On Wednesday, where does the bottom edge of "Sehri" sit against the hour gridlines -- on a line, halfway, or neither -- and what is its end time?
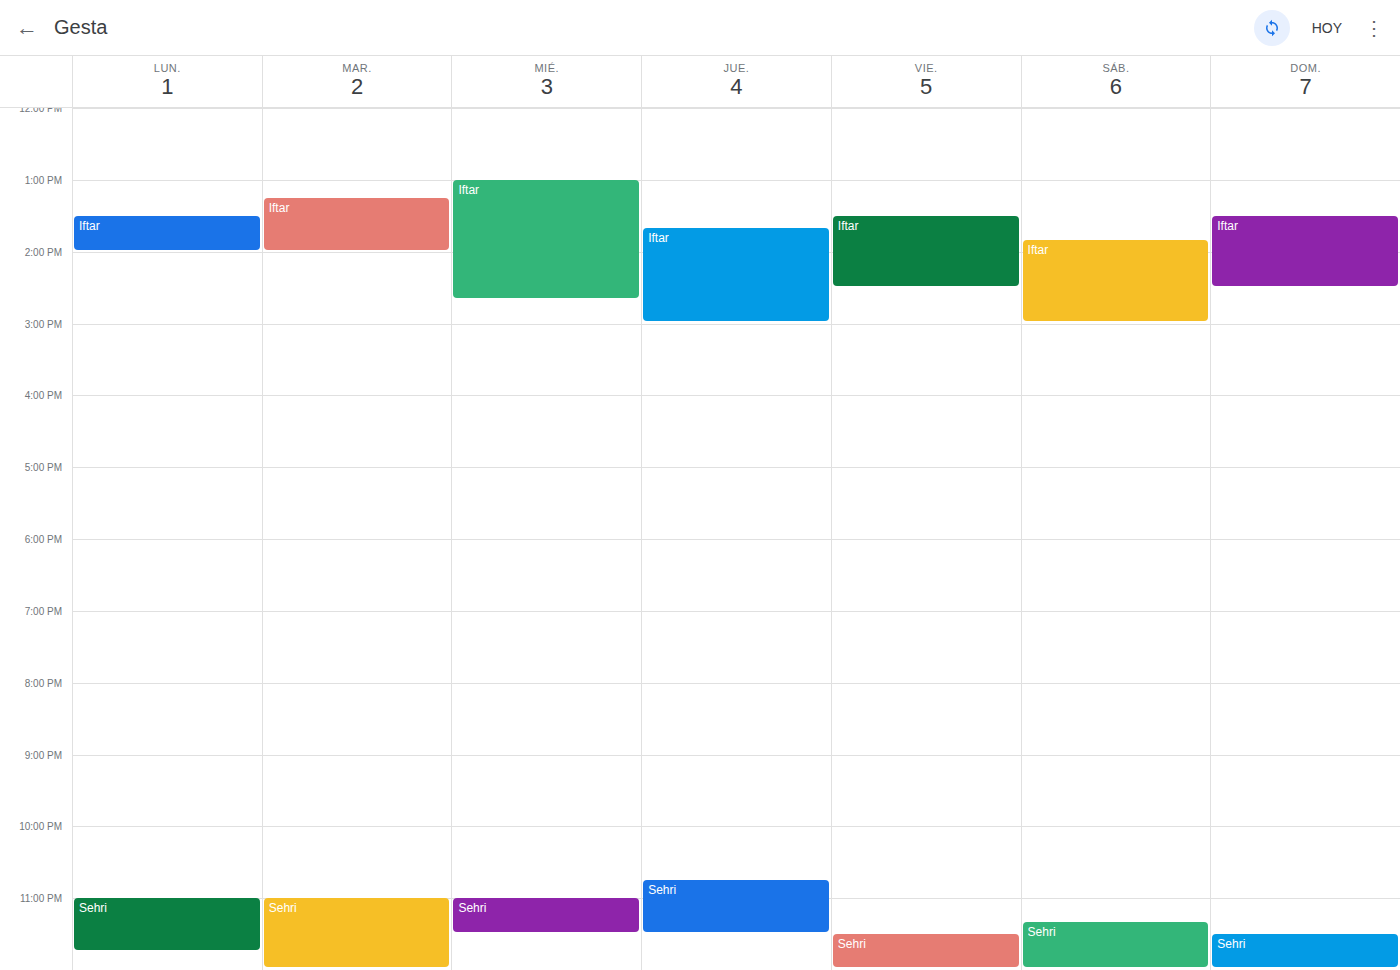
11:30 PM -- halfway between the 11 PM and 12 AM lines.